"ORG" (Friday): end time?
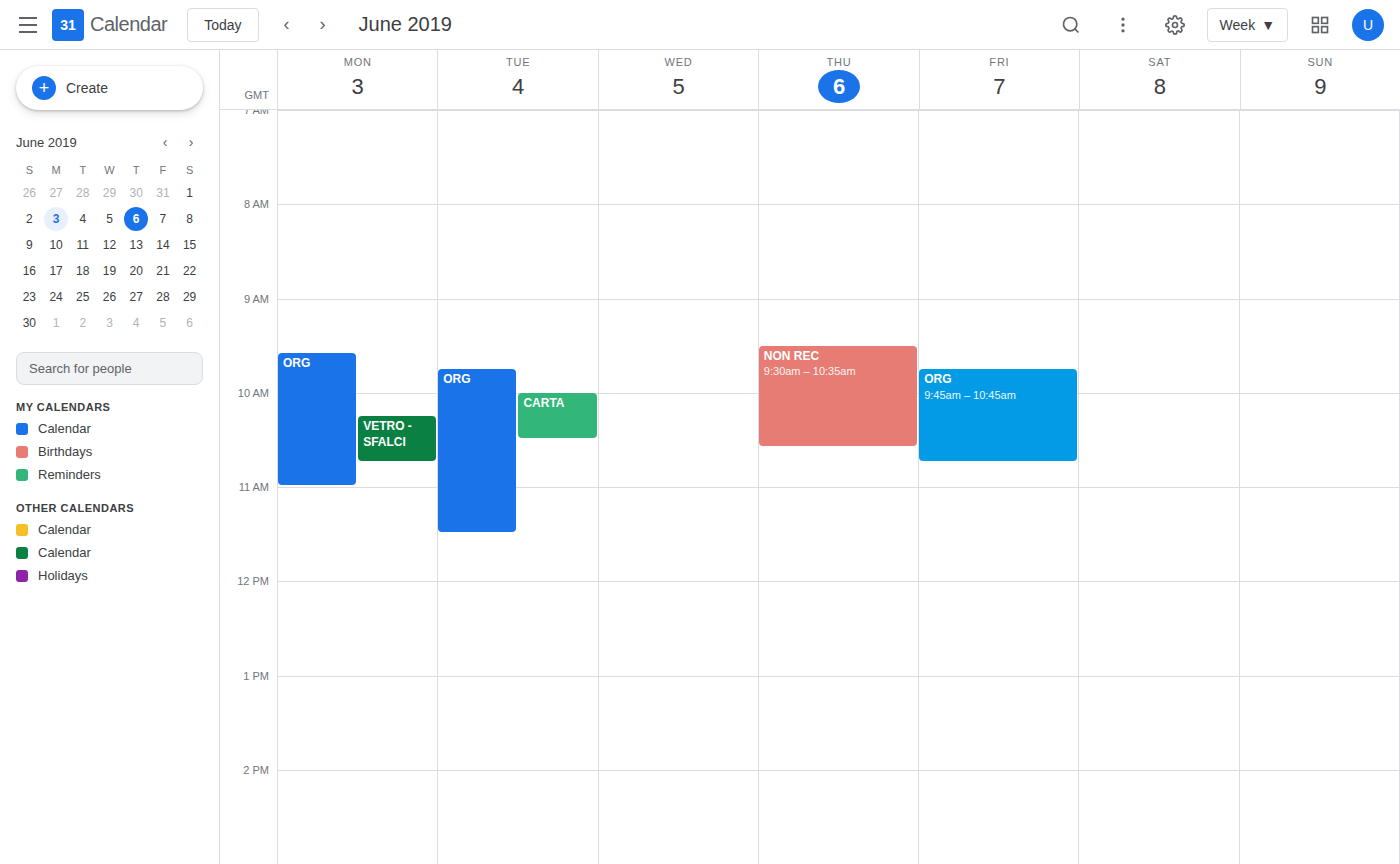
10:45 AM